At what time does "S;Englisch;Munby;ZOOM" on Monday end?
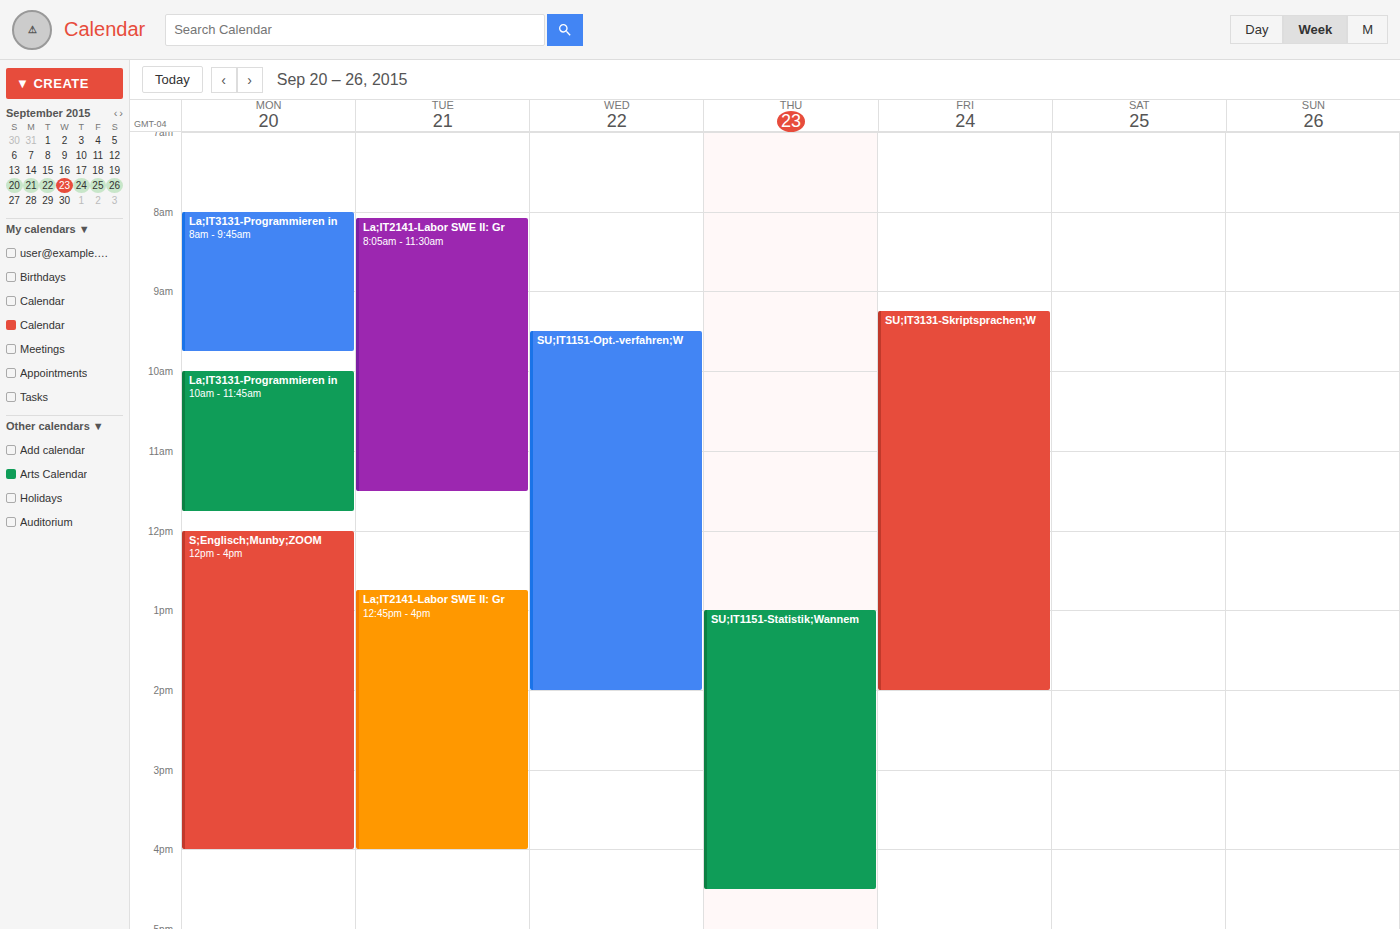
4:00 PM